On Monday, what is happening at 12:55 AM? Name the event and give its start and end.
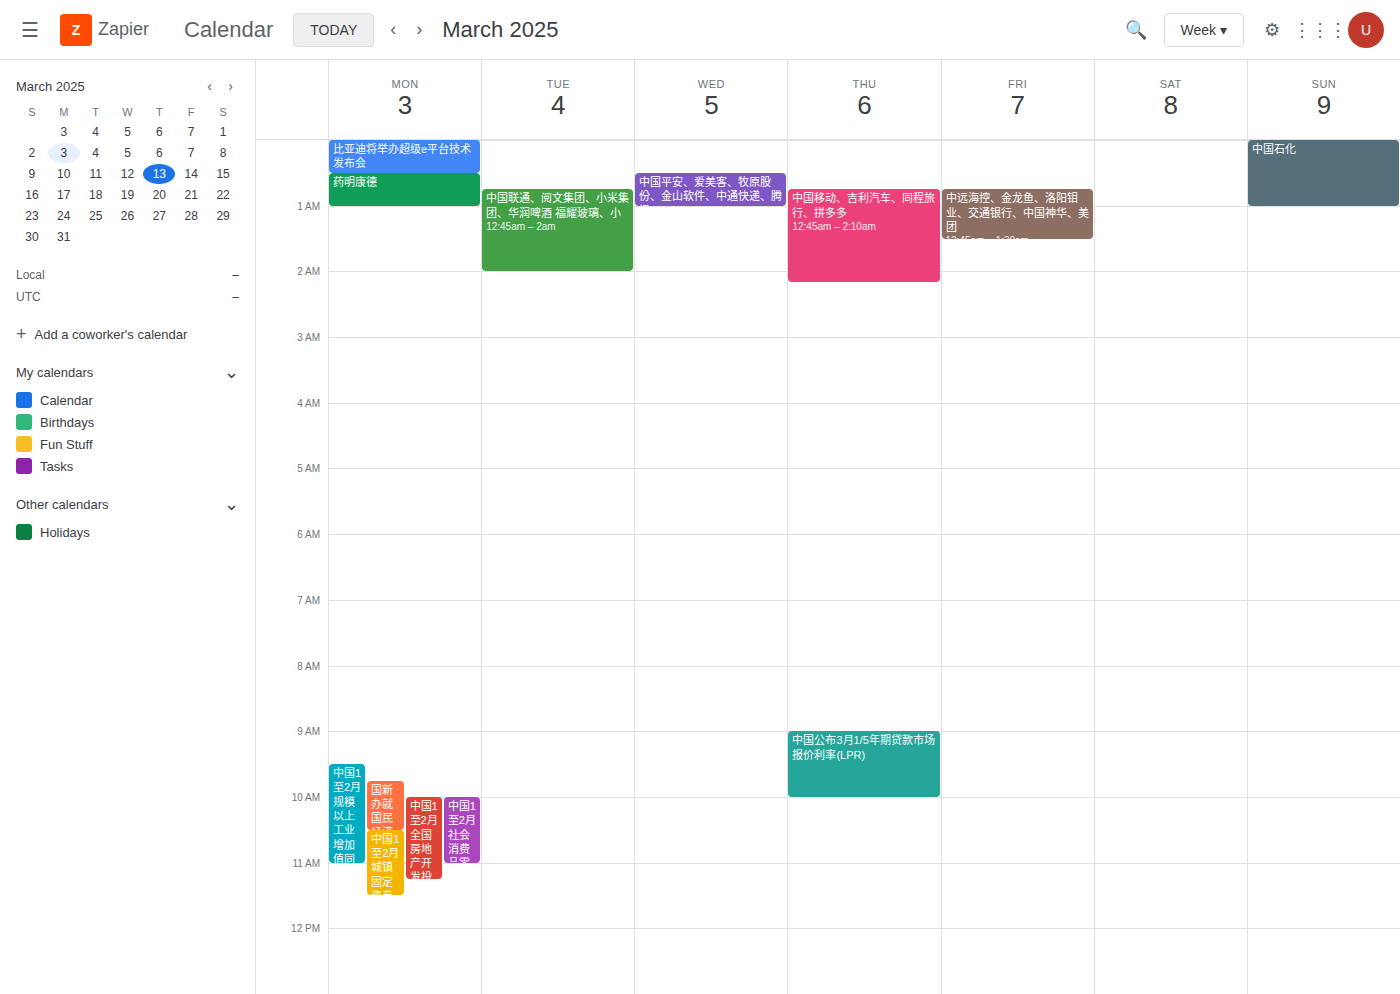
"药明康德", 12:30 AM to 1:00 AM